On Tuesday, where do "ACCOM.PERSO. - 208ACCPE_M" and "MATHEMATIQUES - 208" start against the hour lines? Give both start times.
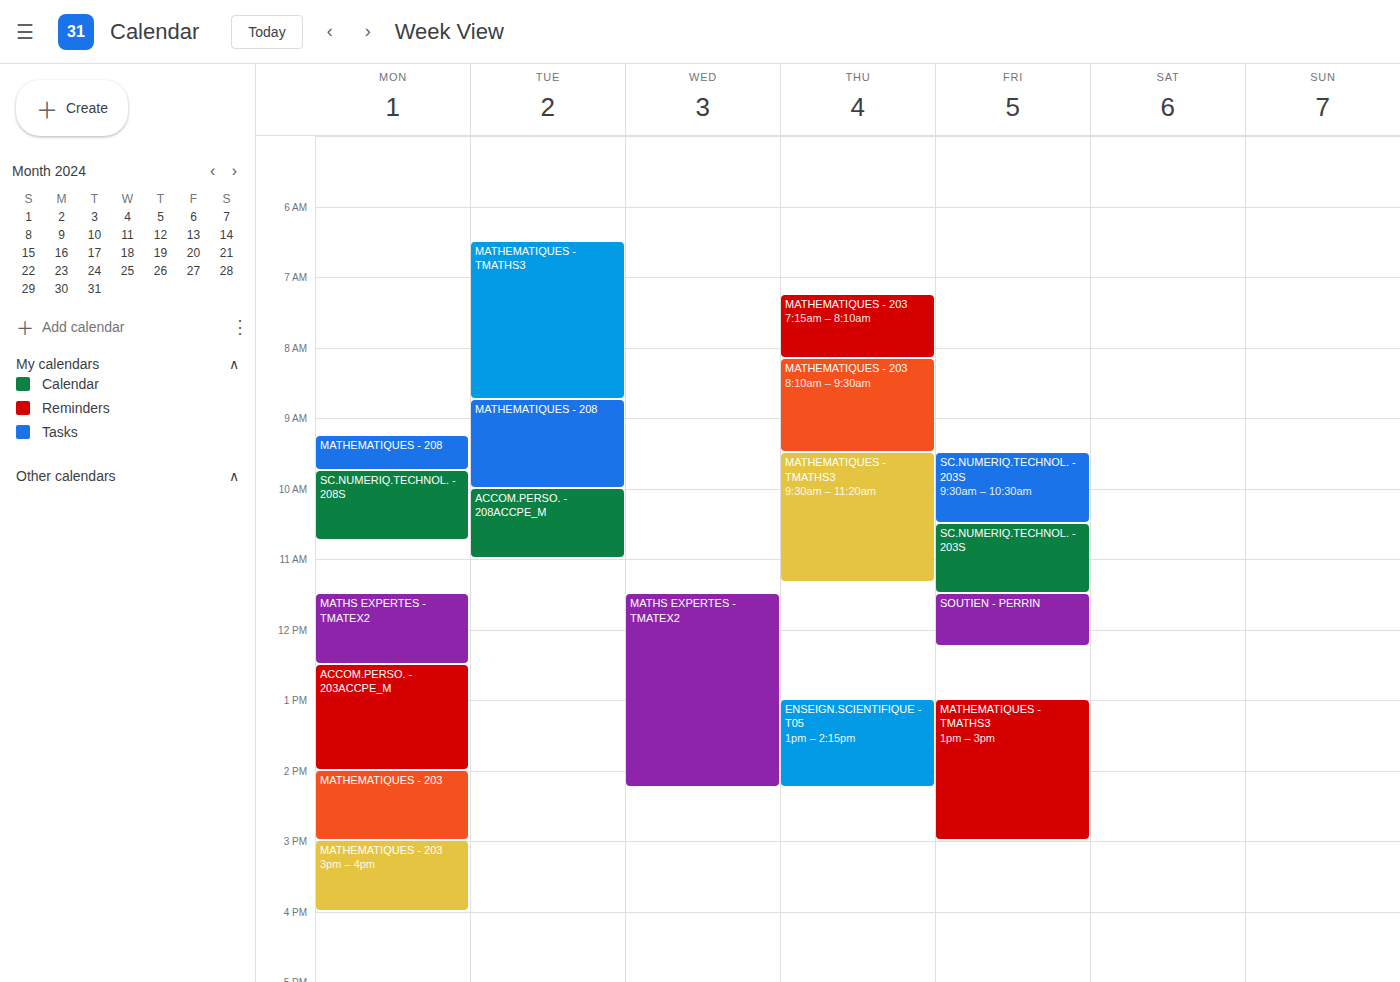
"ACCOM.PERSO. - 208ACCPE_M": 10:00 AM, exactly on the 10 AM line. "MATHEMATIQUES - 208": 8:45 AM, neither: three quarters of the way from the 8 AM line to the 9 AM line.